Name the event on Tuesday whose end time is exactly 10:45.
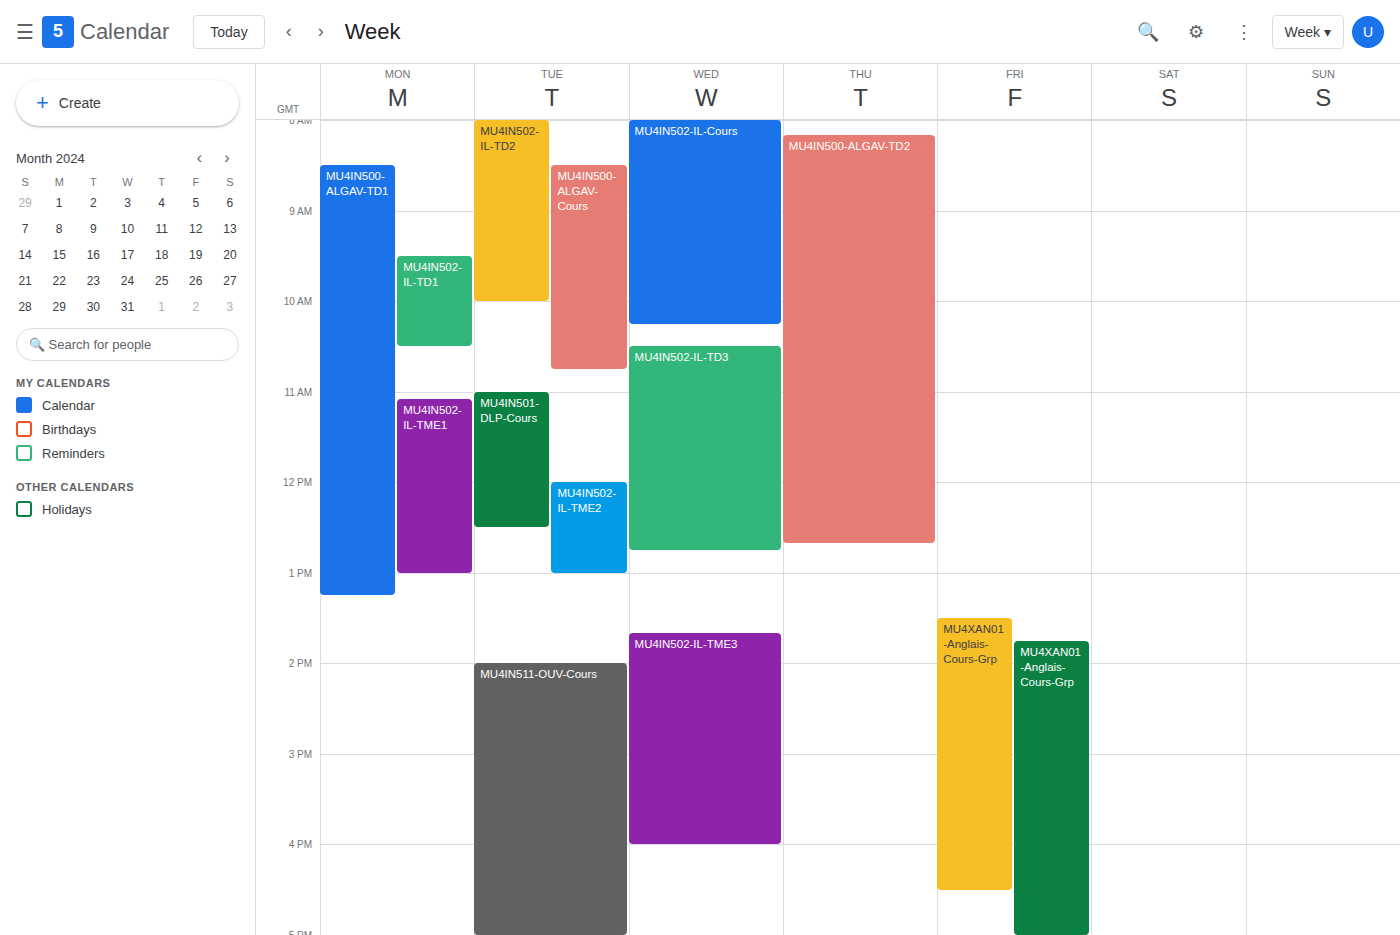
"MU4IN500-ALGAV-Cours"